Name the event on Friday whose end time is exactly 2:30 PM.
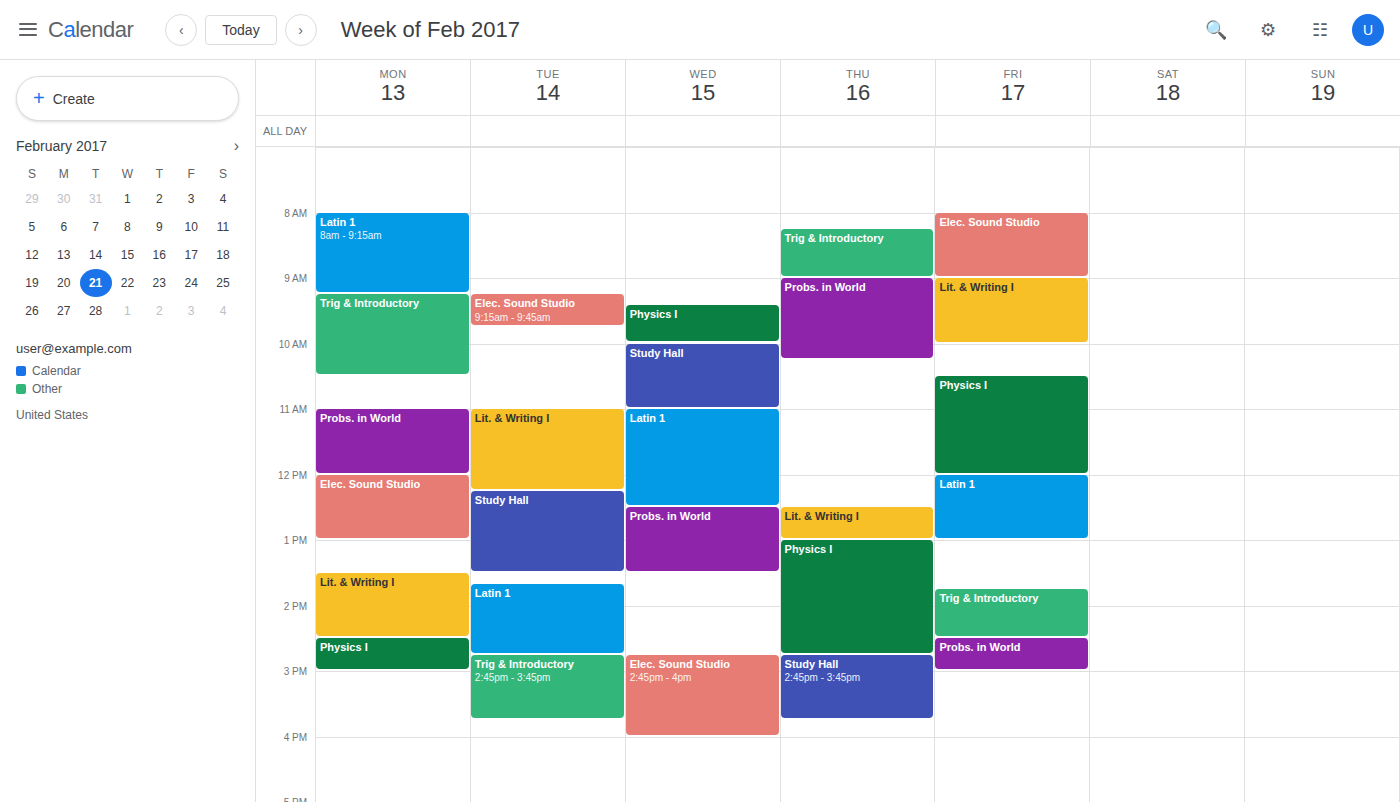
"Trig & Introductory"